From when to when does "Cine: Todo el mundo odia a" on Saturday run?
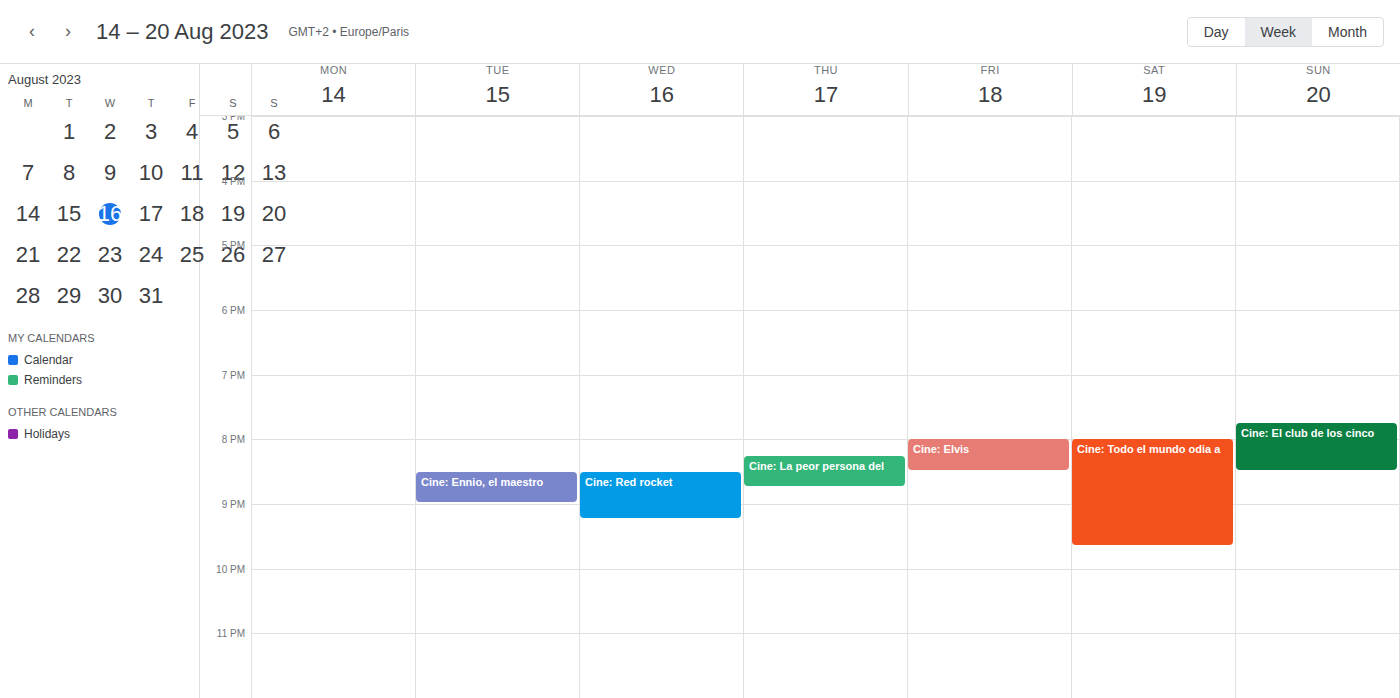
8:00 PM to 9:40 PM